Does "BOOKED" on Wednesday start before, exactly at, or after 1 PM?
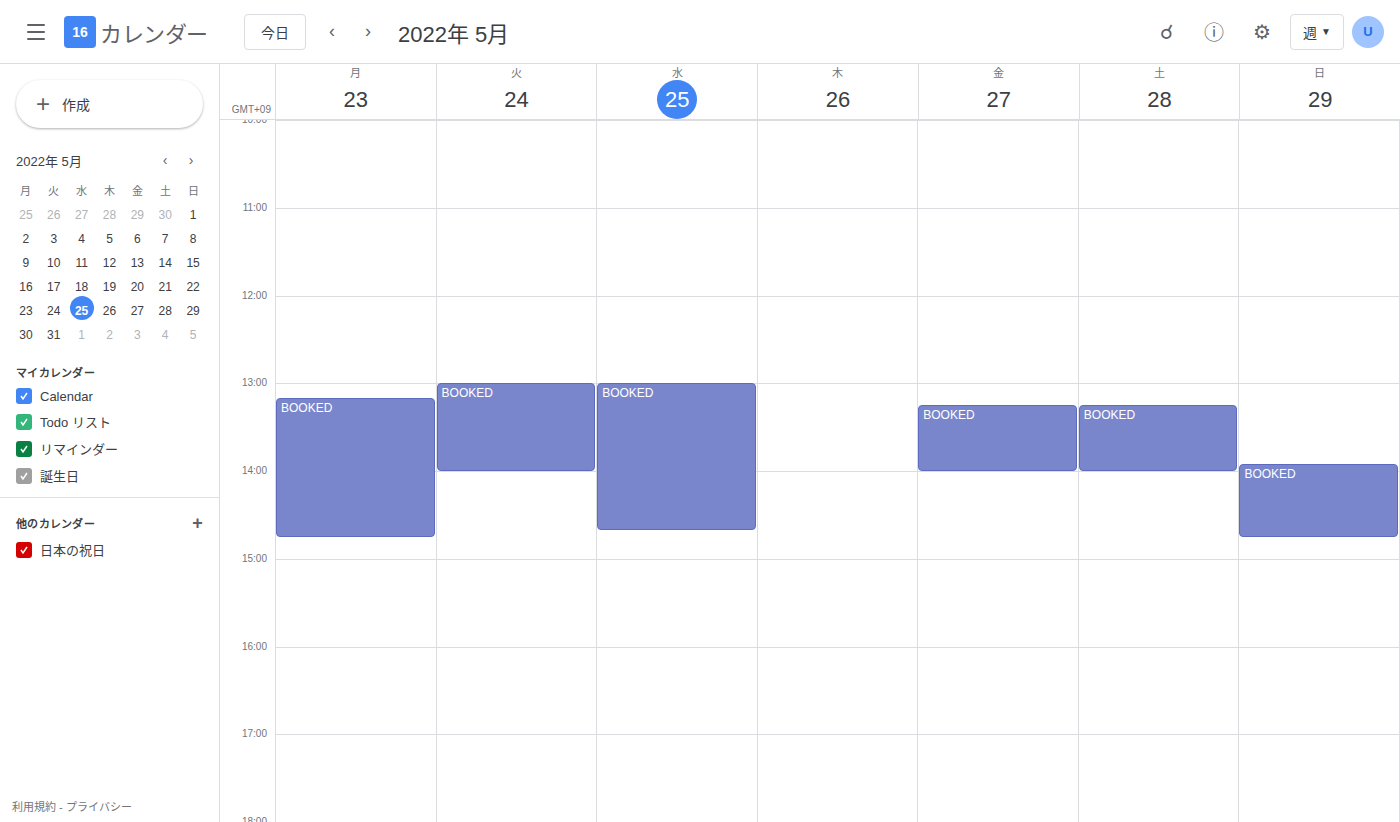
1:00 PM -- exactly at 1 PM, on the 1 PM line.